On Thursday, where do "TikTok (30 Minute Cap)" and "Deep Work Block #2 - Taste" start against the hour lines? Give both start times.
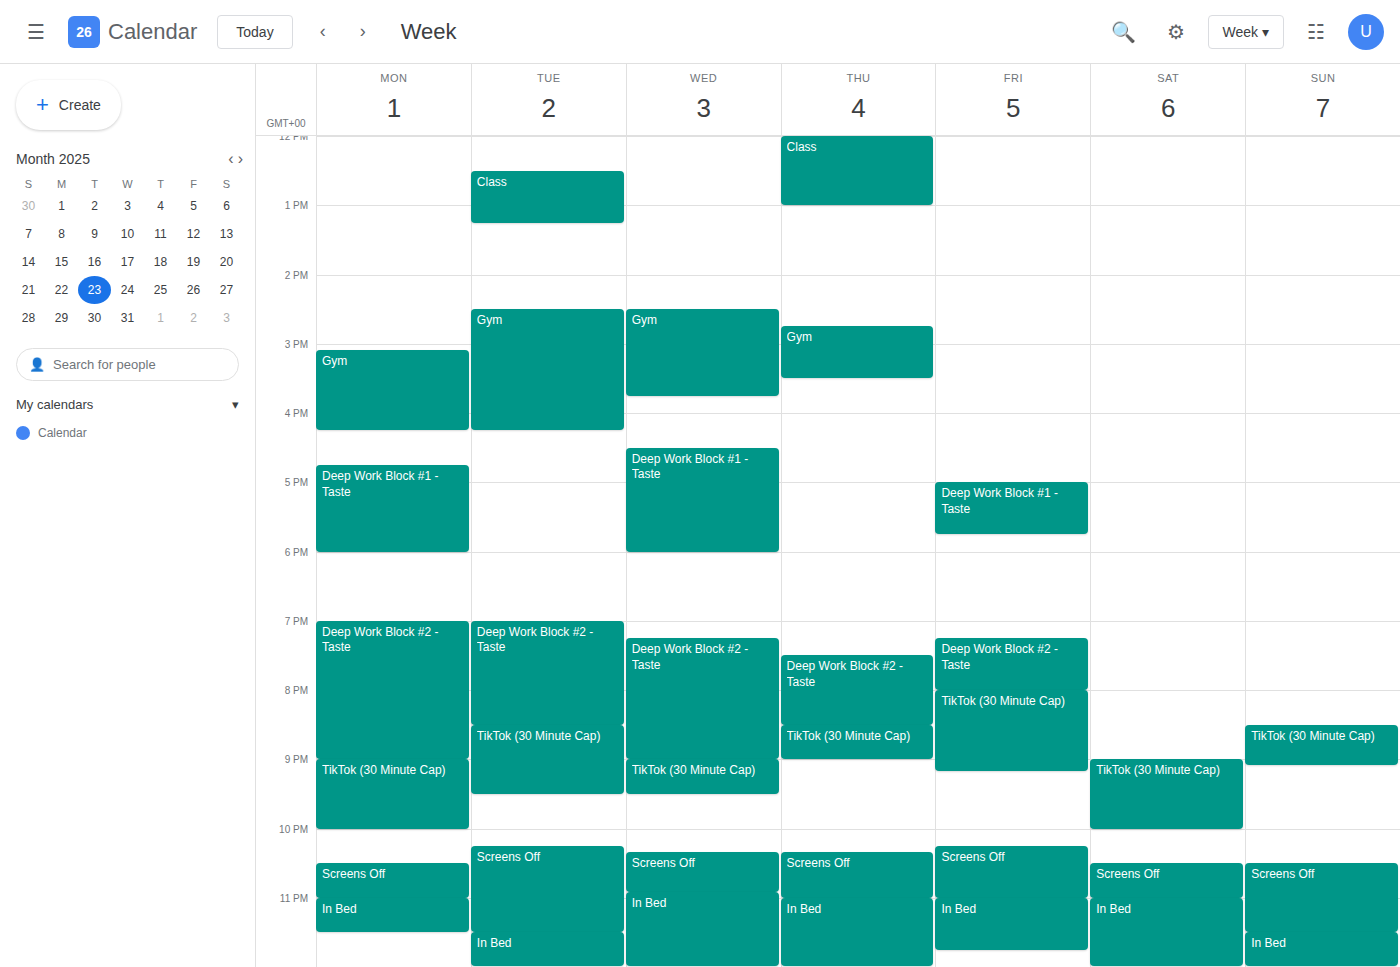
"TikTok (30 Minute Cap)": 8:30 PM, halfway between the 8 PM and 9 PM lines. "Deep Work Block #2 - Taste": 7:30 PM, halfway between the 7 PM and 8 PM lines.